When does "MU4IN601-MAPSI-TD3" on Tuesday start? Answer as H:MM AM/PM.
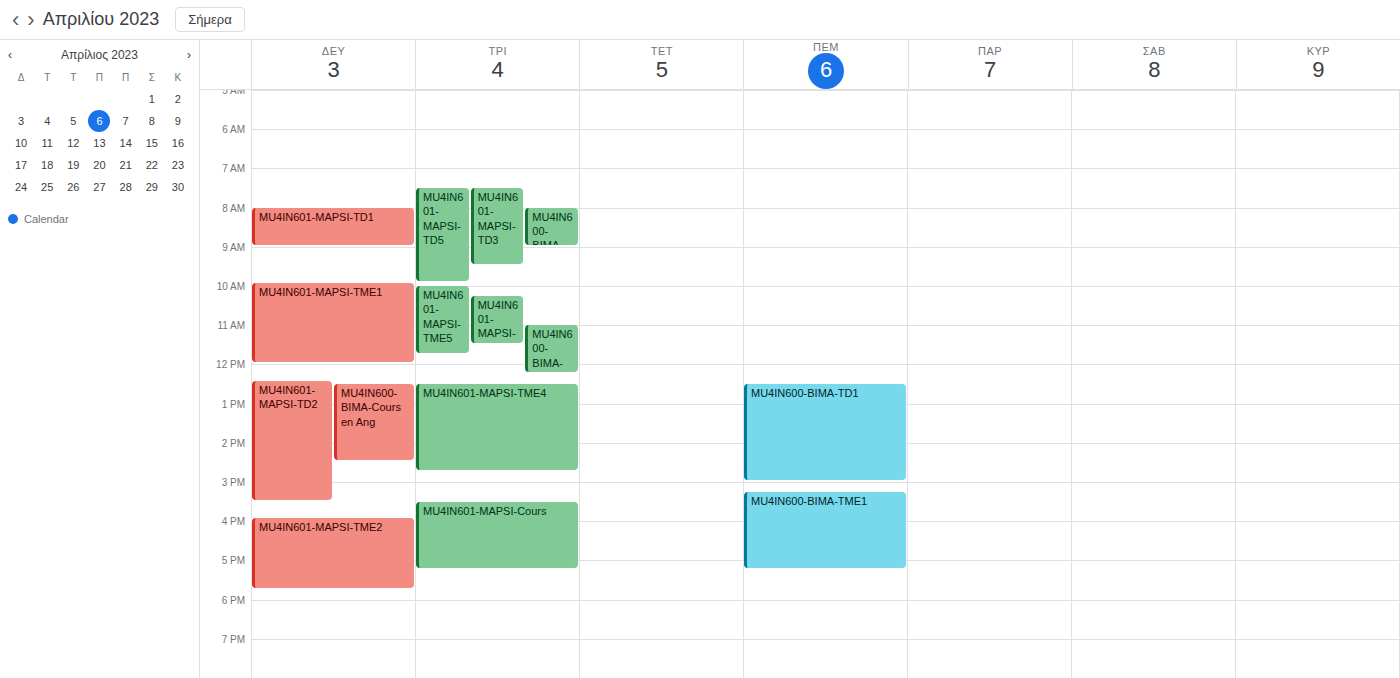
7:30 AM